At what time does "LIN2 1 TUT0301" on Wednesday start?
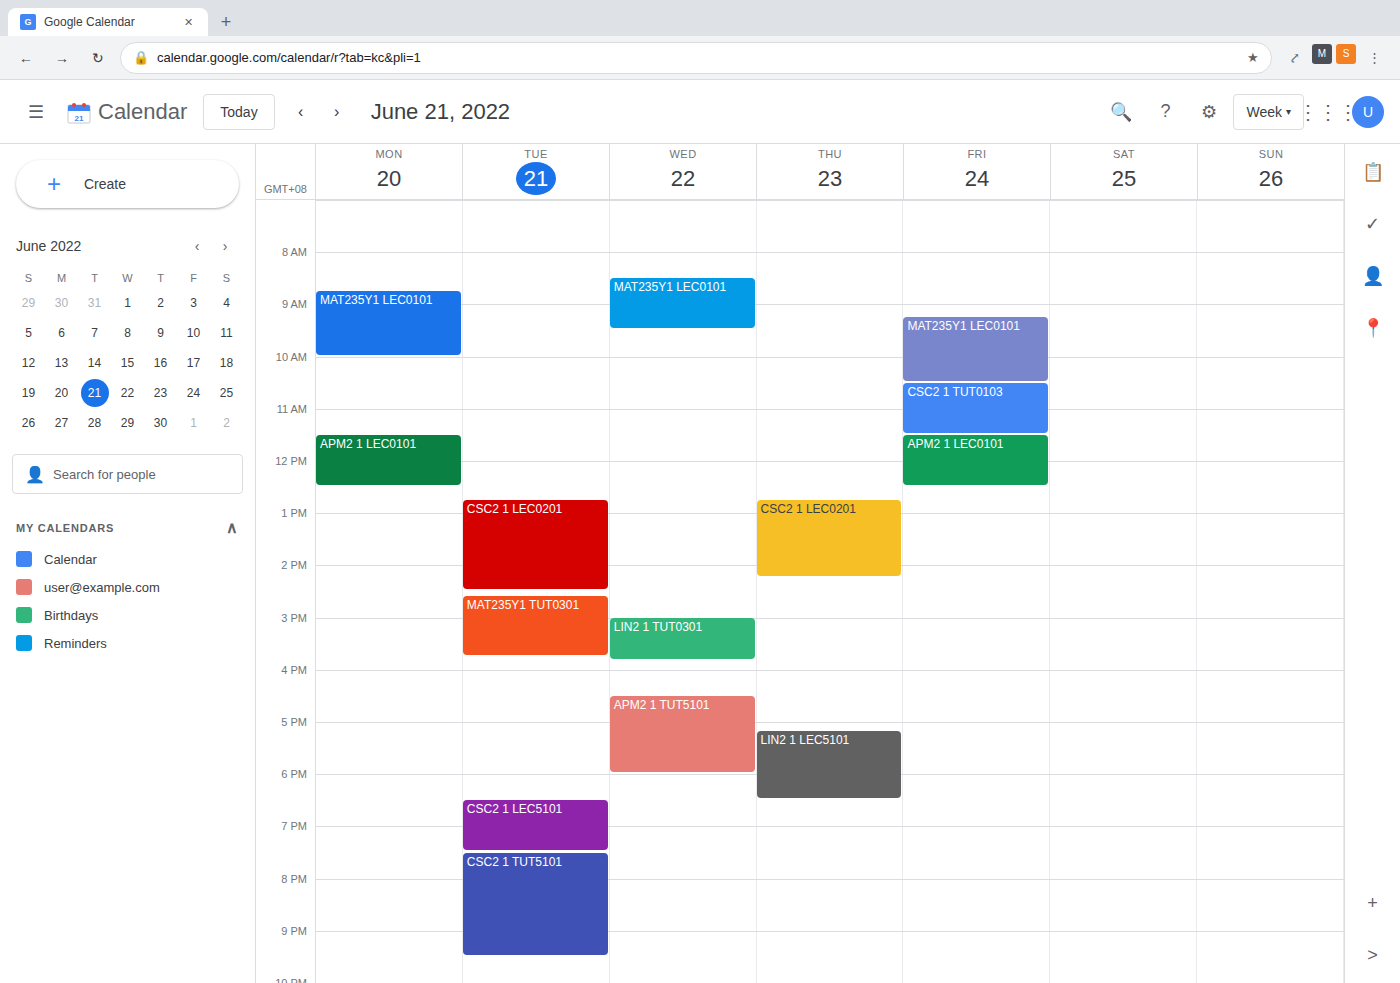
3:00 PM